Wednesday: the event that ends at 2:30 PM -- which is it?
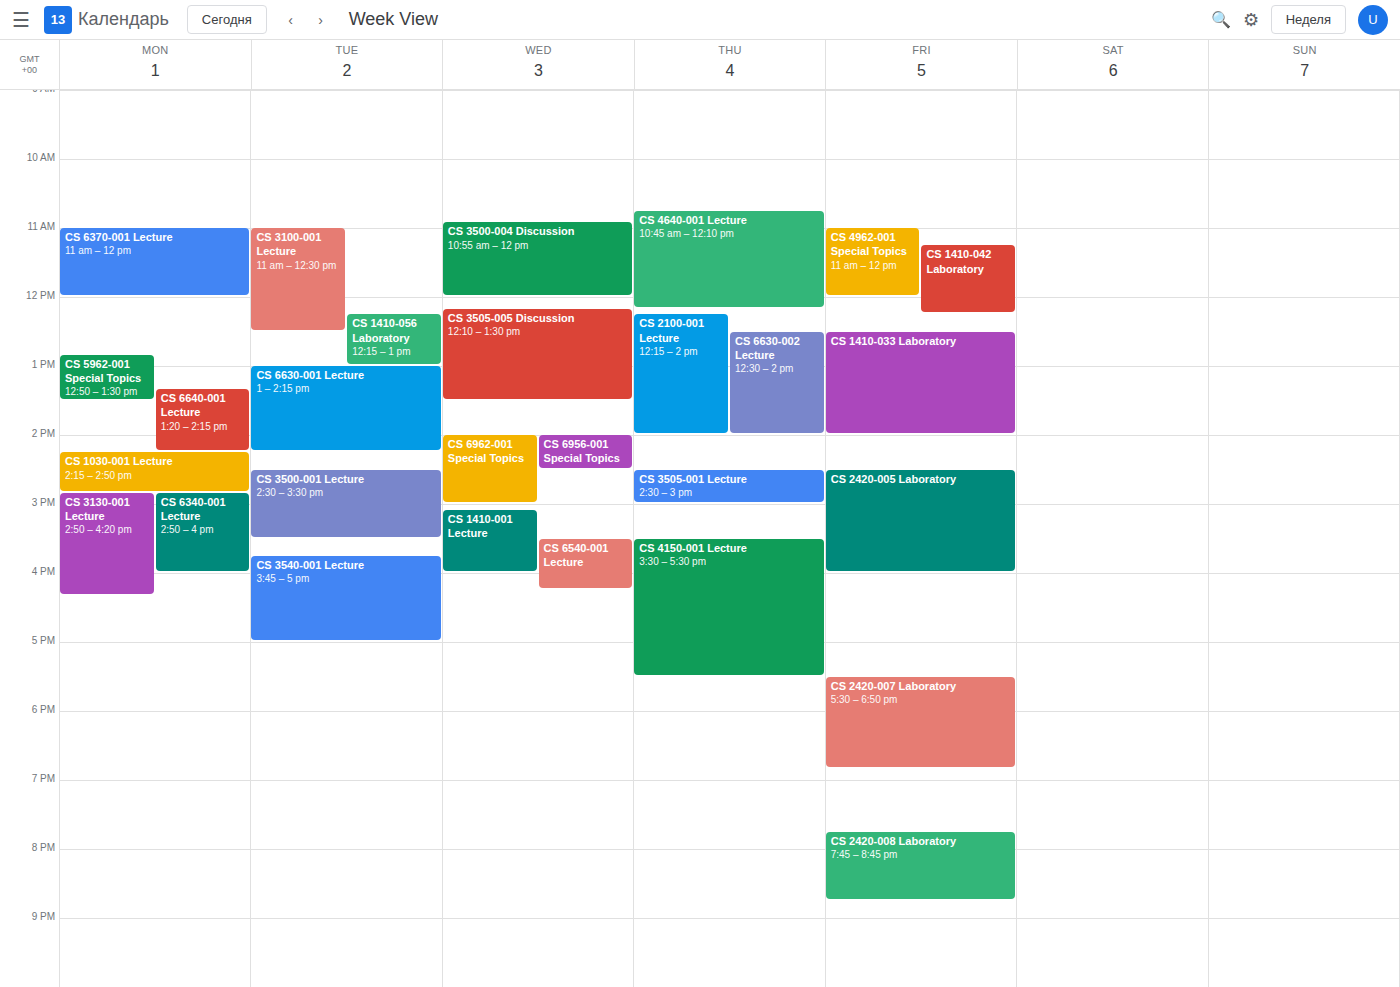
"CS 6956-001 Special Topics"